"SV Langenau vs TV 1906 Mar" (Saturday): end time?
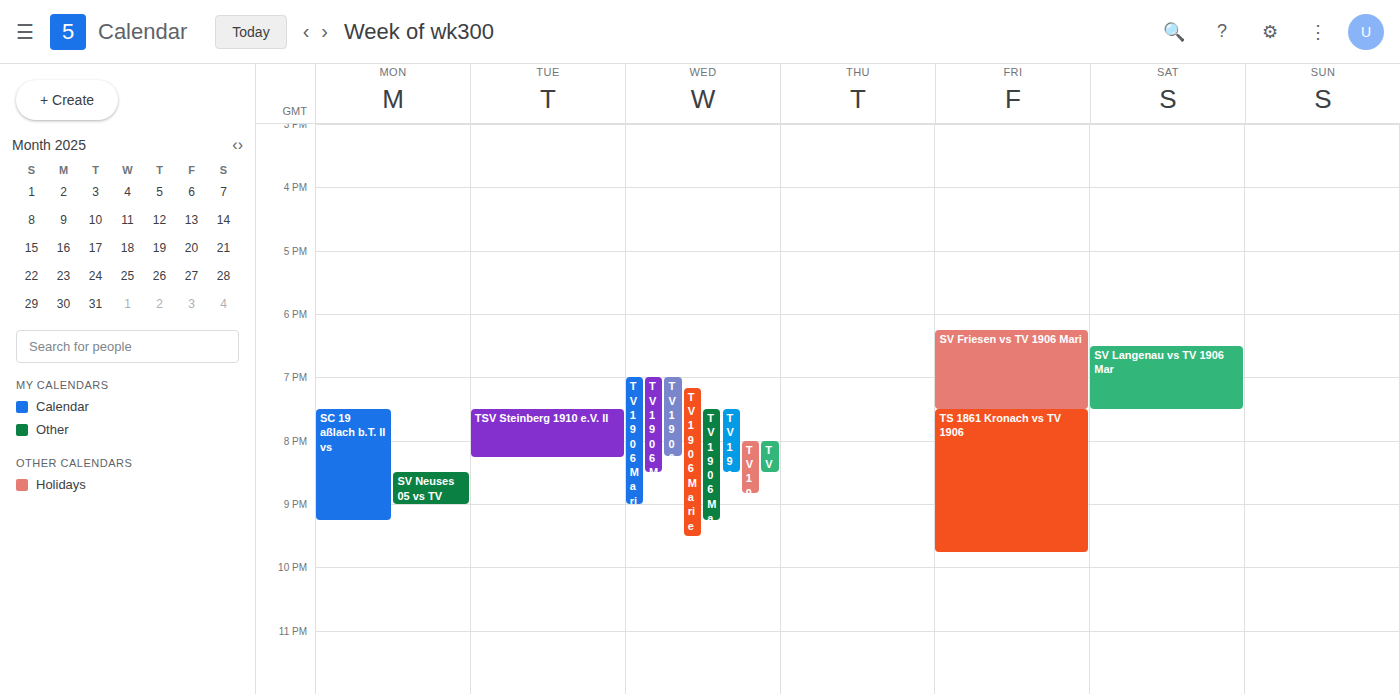
7:30 PM